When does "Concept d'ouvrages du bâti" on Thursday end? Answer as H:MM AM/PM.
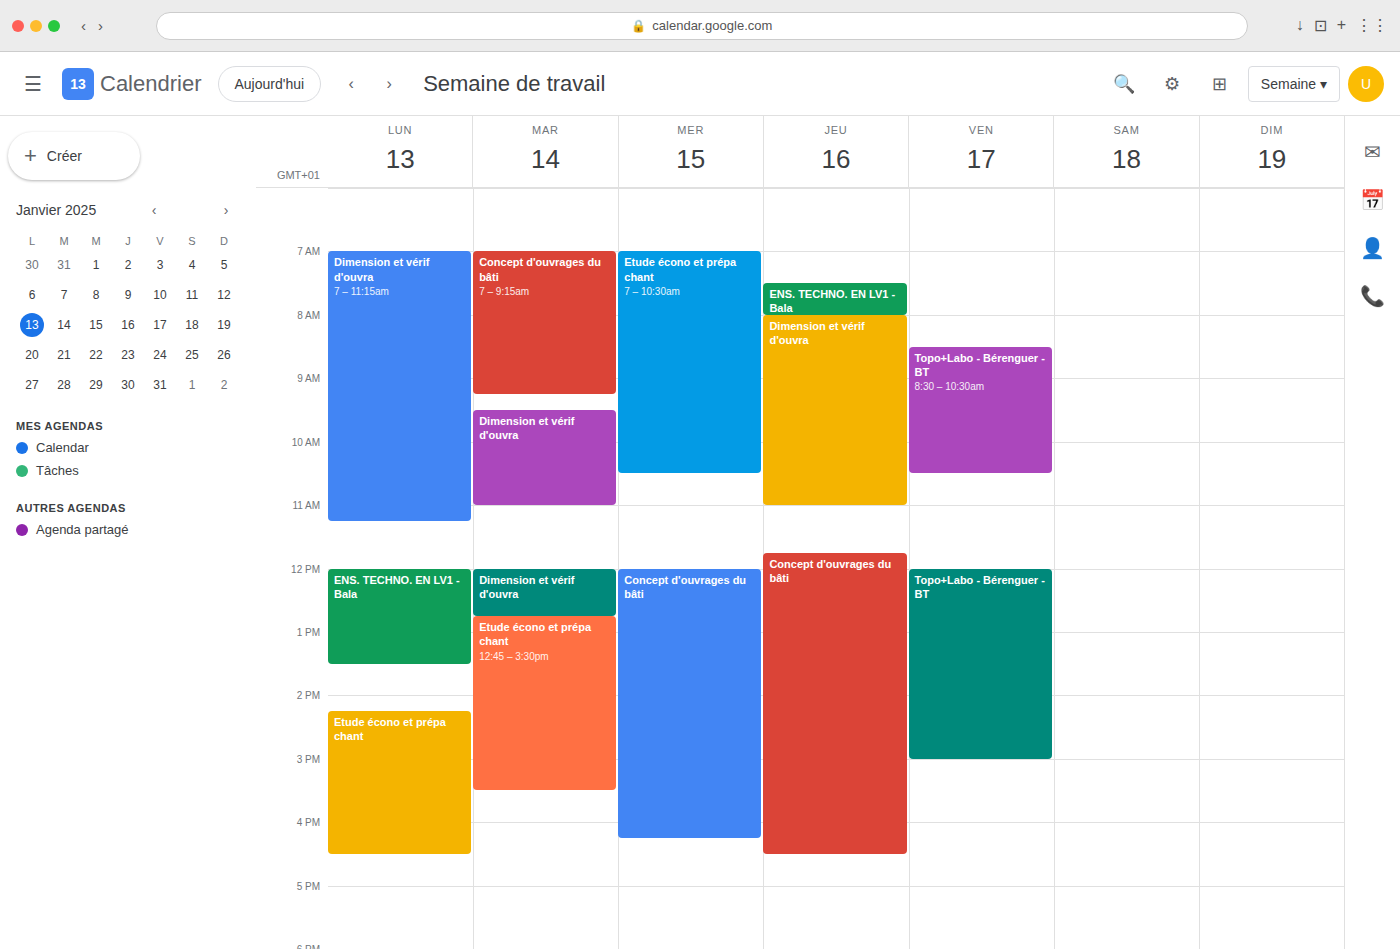
4:30 PM